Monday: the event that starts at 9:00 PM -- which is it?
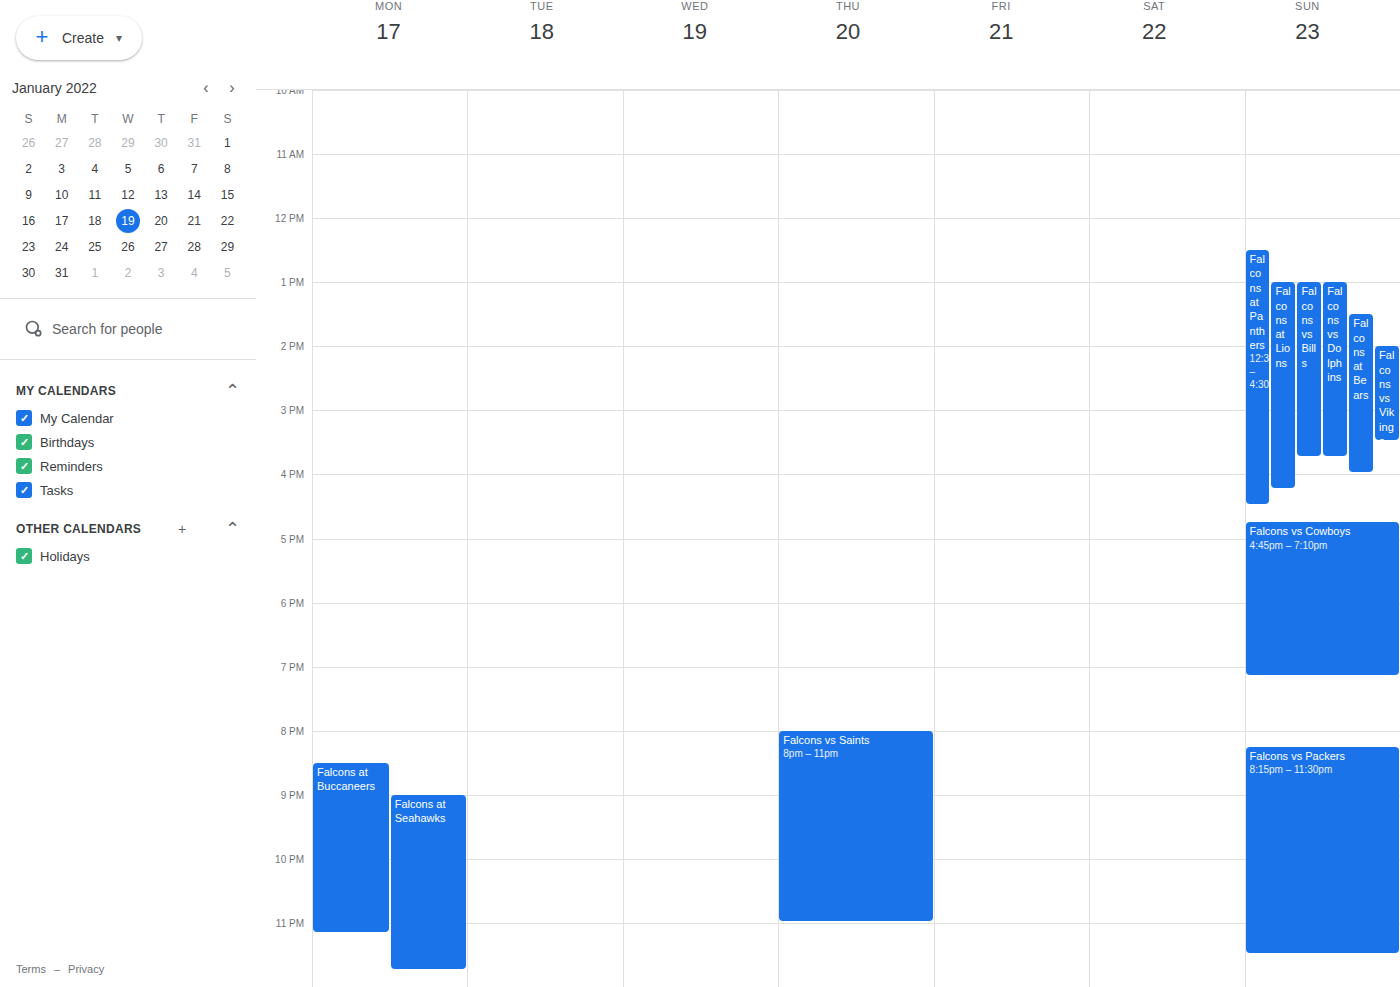
"Falcons at Seahawks"